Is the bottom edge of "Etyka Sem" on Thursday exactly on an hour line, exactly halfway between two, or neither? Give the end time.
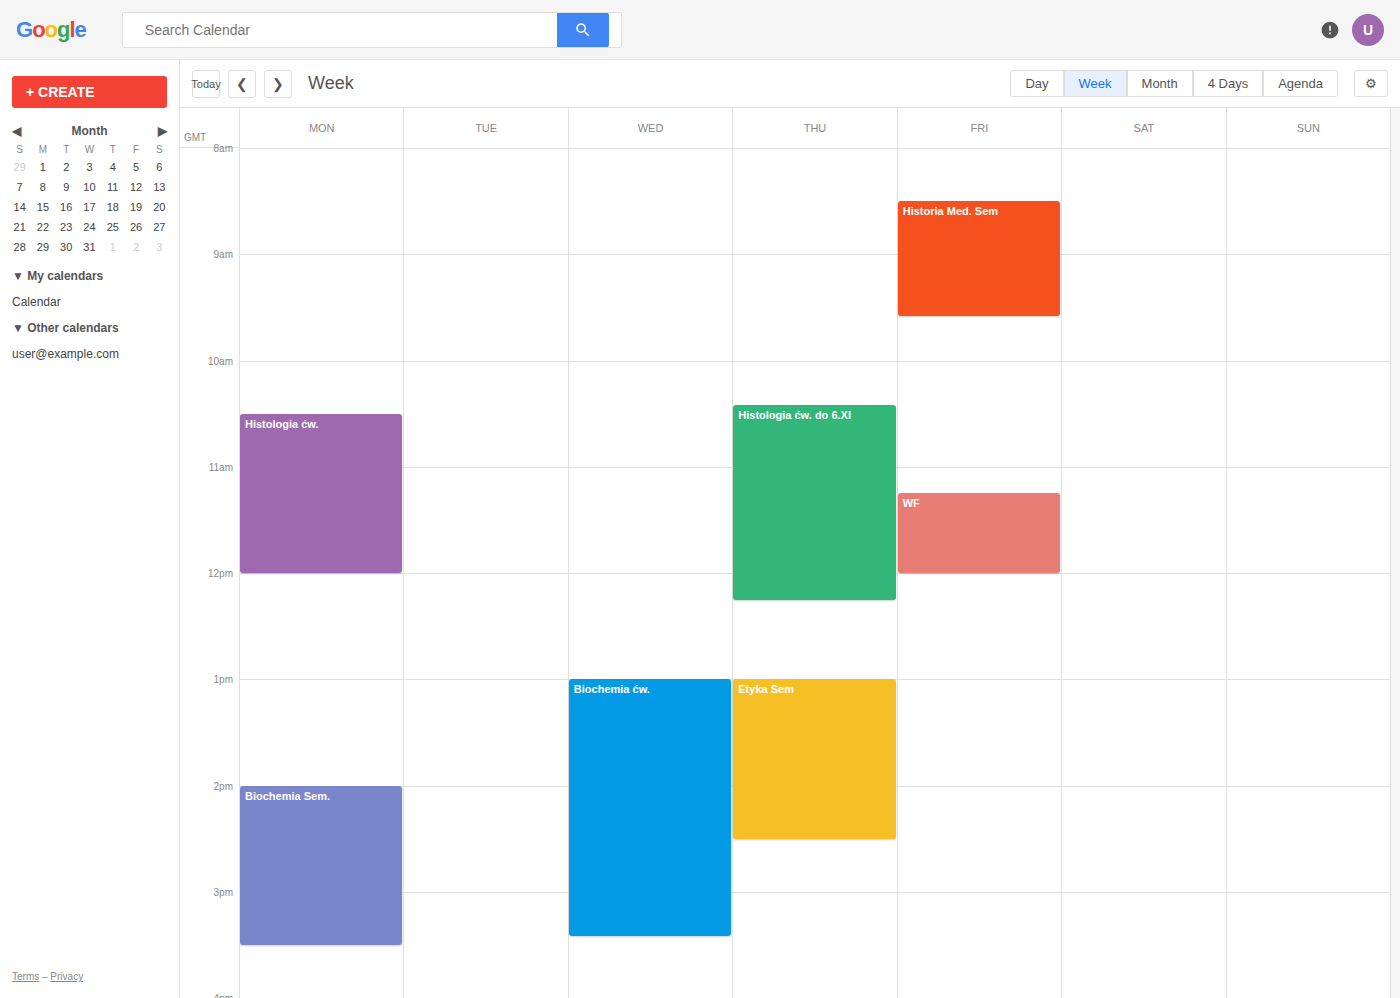
2:30 PM -- halfway between the 2 PM and 3 PM lines.